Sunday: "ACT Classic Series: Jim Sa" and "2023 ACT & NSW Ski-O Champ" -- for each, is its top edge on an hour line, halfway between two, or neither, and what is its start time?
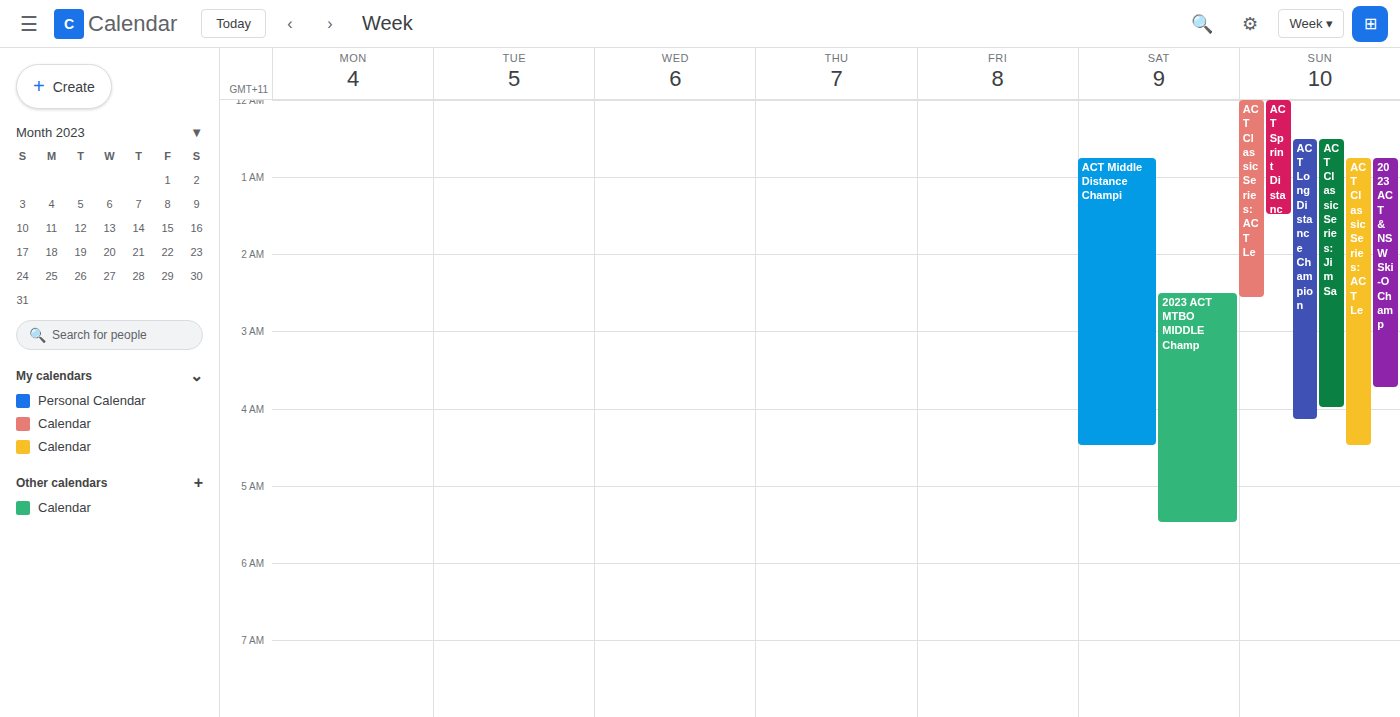
"ACT Classic Series: Jim Sa": 12:30 AM, halfway between the 12 AM and 1 AM lines. "2023 ACT & NSW Ski-O Champ": 12:45 AM, neither: three quarters of the way from the 12 AM line to the 1 AM line.